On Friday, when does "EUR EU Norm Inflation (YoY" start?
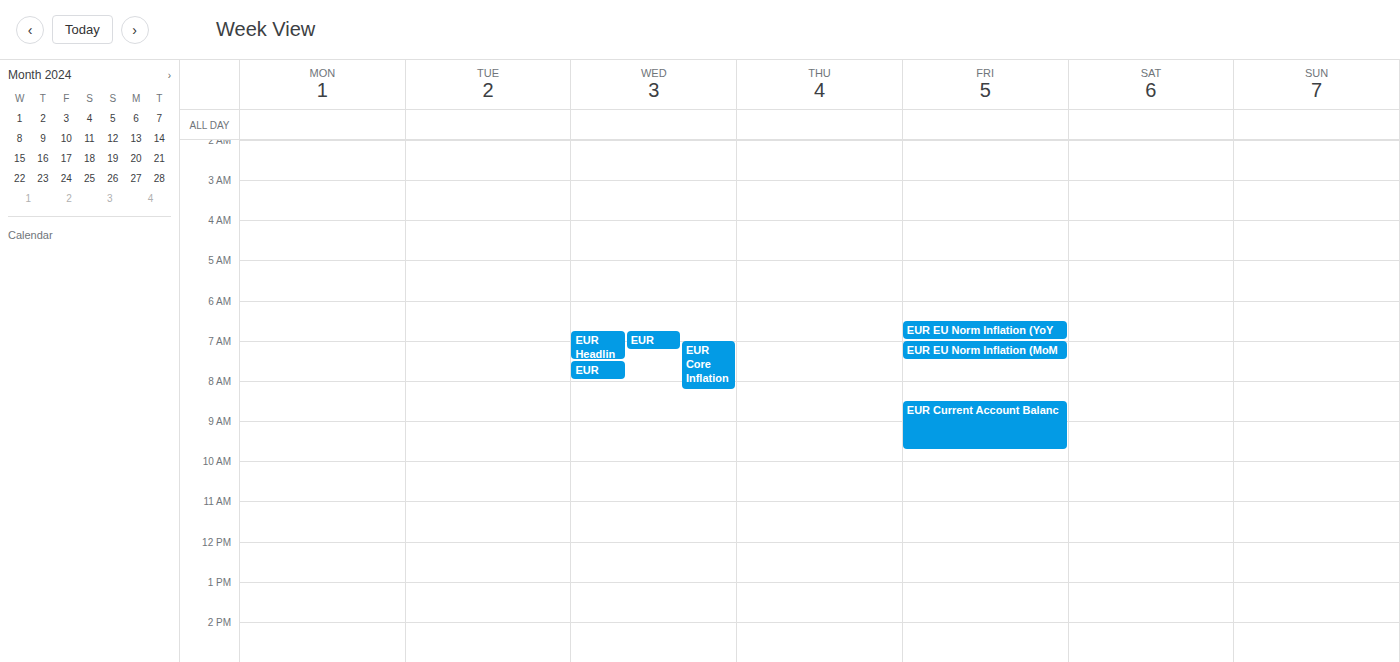
6:30 AM